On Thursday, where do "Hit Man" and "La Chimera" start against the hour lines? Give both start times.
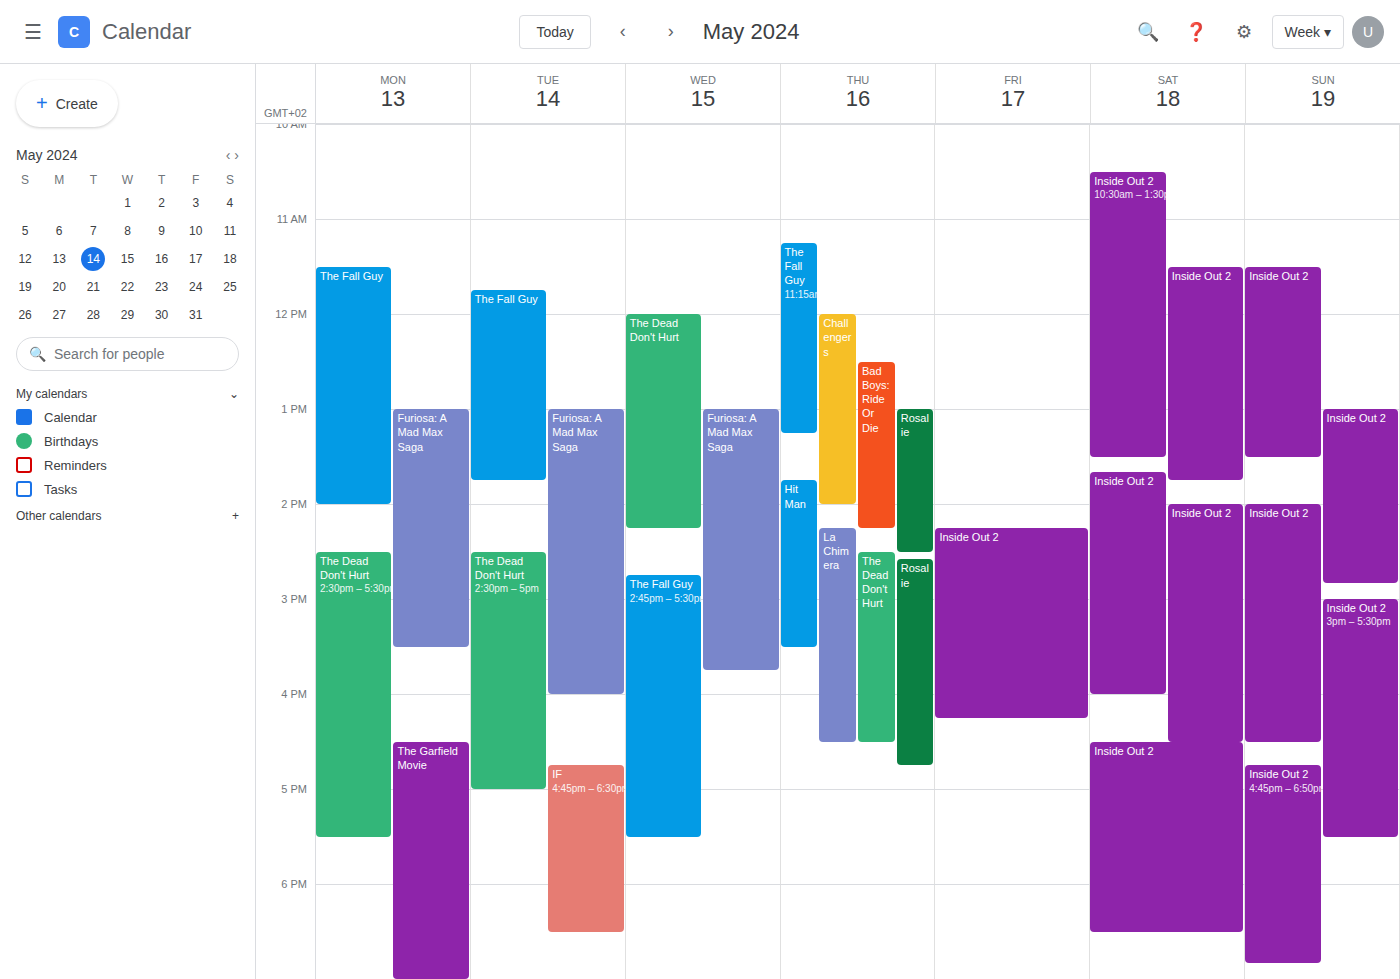
"Hit Man": 1:45 PM, neither: three quarters of the way from the 1 PM line to the 2 PM line. "La Chimera": 2:15 PM, neither: a quarter of the way from the 2 PM line to the 3 PM line.